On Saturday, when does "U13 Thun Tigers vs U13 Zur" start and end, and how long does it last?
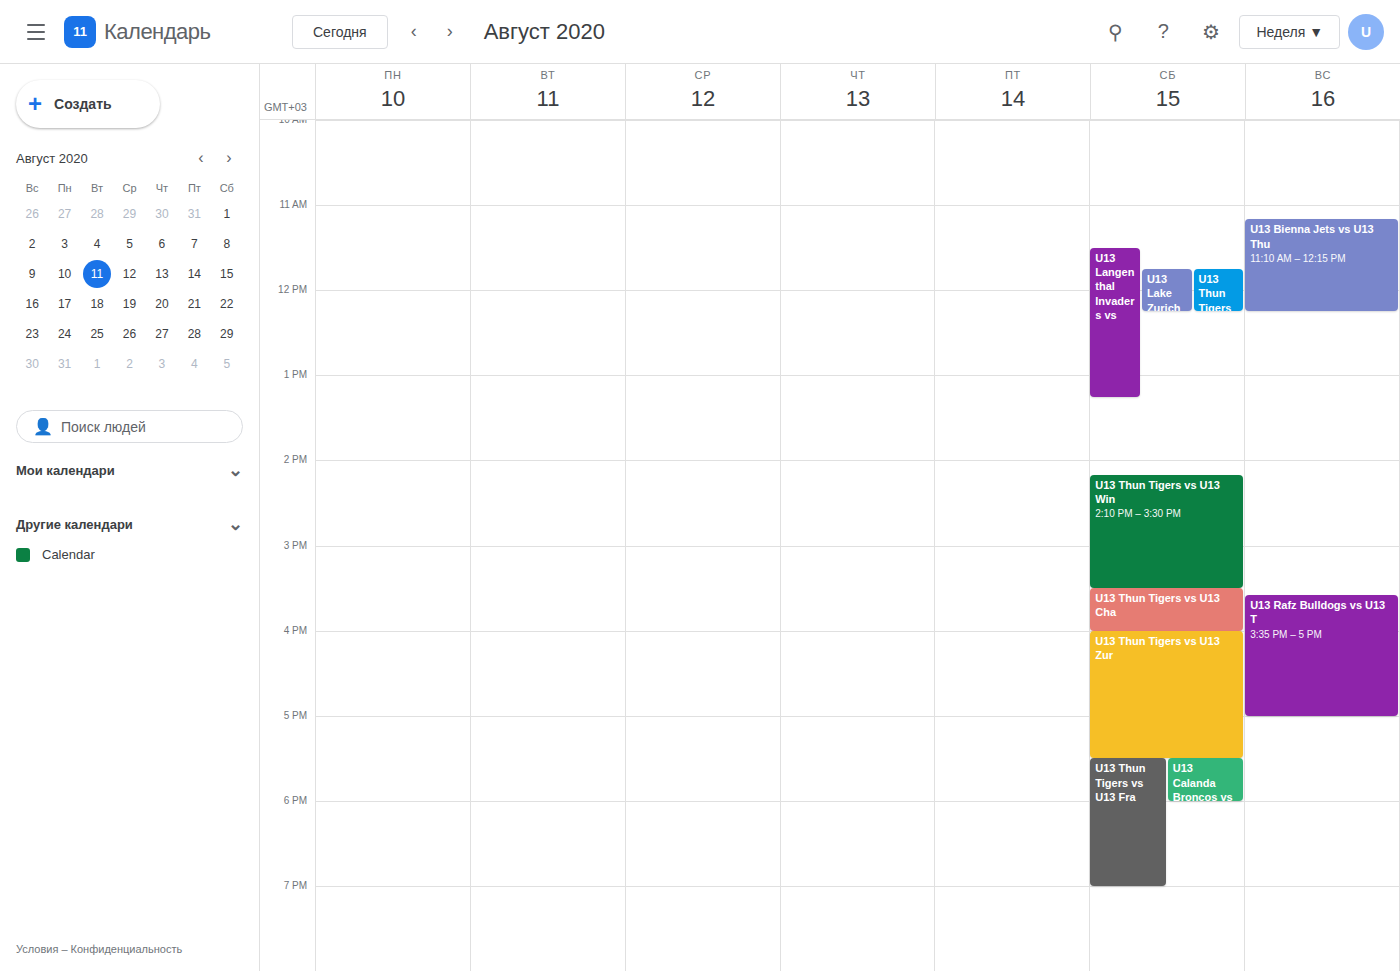
4:00 PM to 5:30 PM, 1 hour 30 minutes